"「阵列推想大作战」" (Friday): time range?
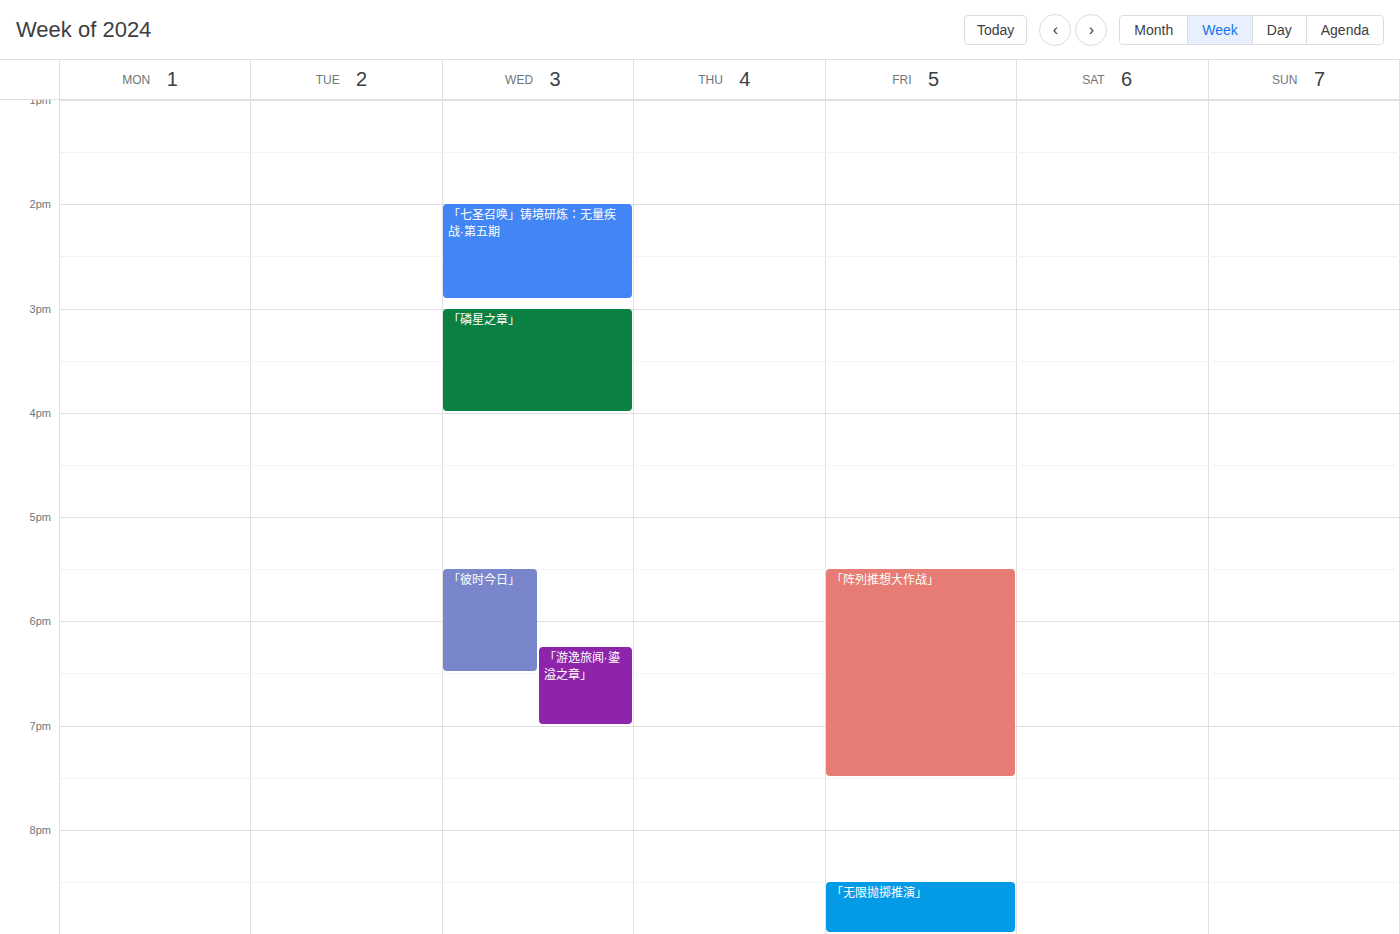
5:30 PM to 7:30 PM